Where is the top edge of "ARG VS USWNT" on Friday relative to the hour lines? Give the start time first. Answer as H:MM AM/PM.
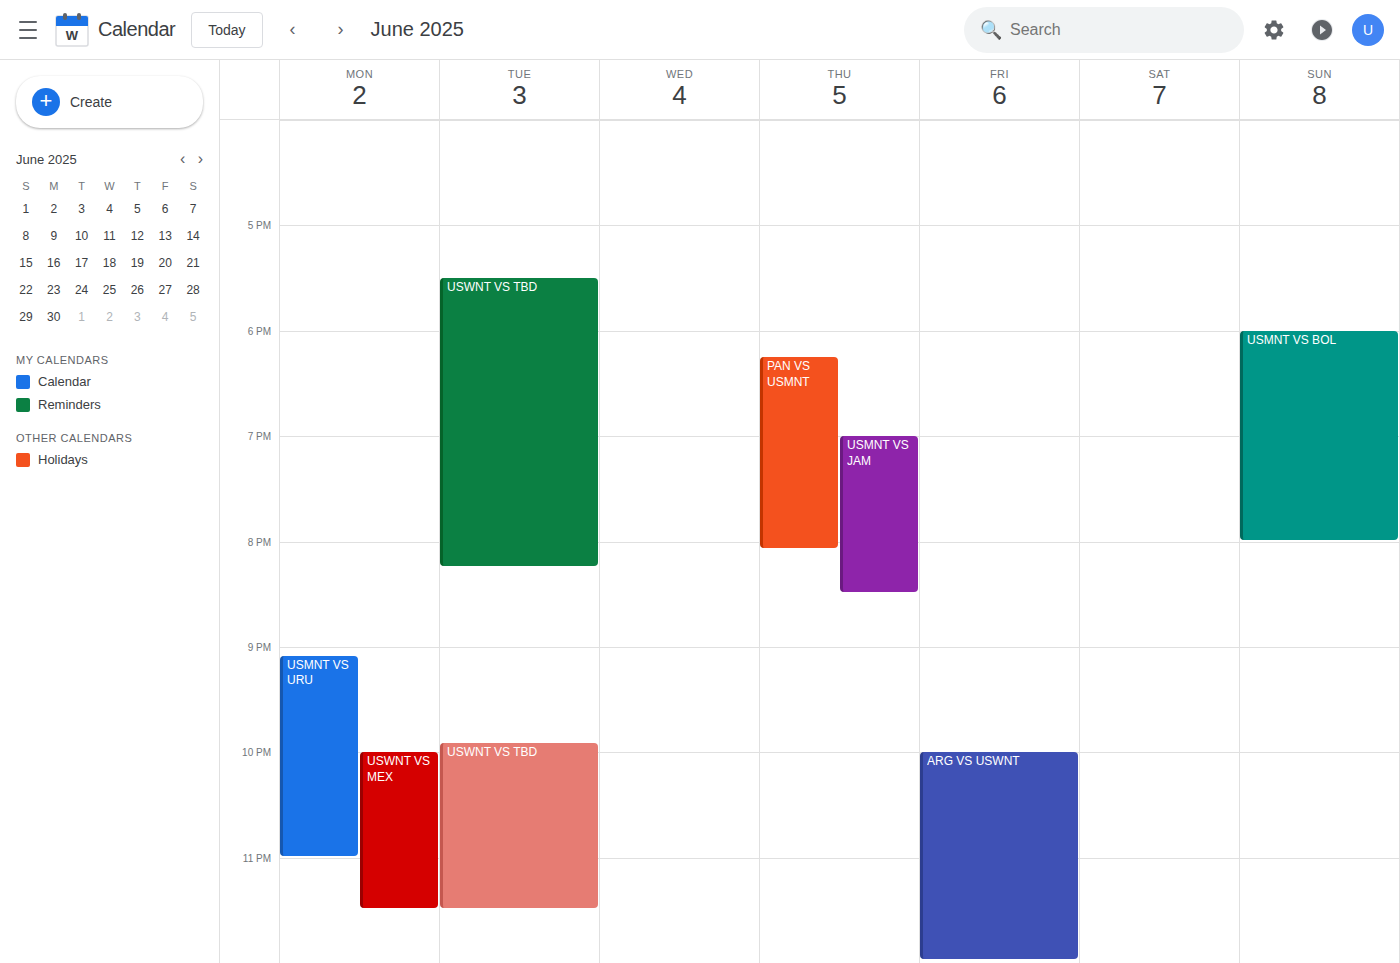
10:00 PM -- exactly on the 10 PM line.